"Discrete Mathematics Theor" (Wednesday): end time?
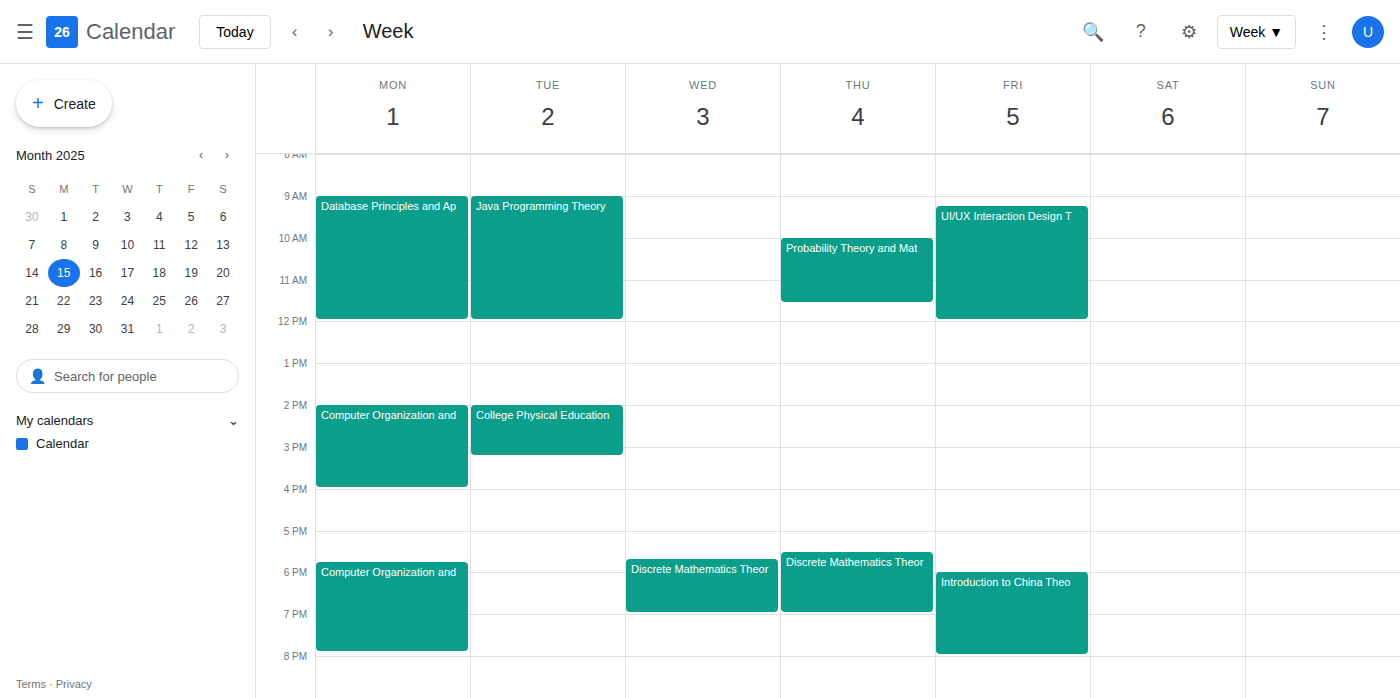
7:00 PM